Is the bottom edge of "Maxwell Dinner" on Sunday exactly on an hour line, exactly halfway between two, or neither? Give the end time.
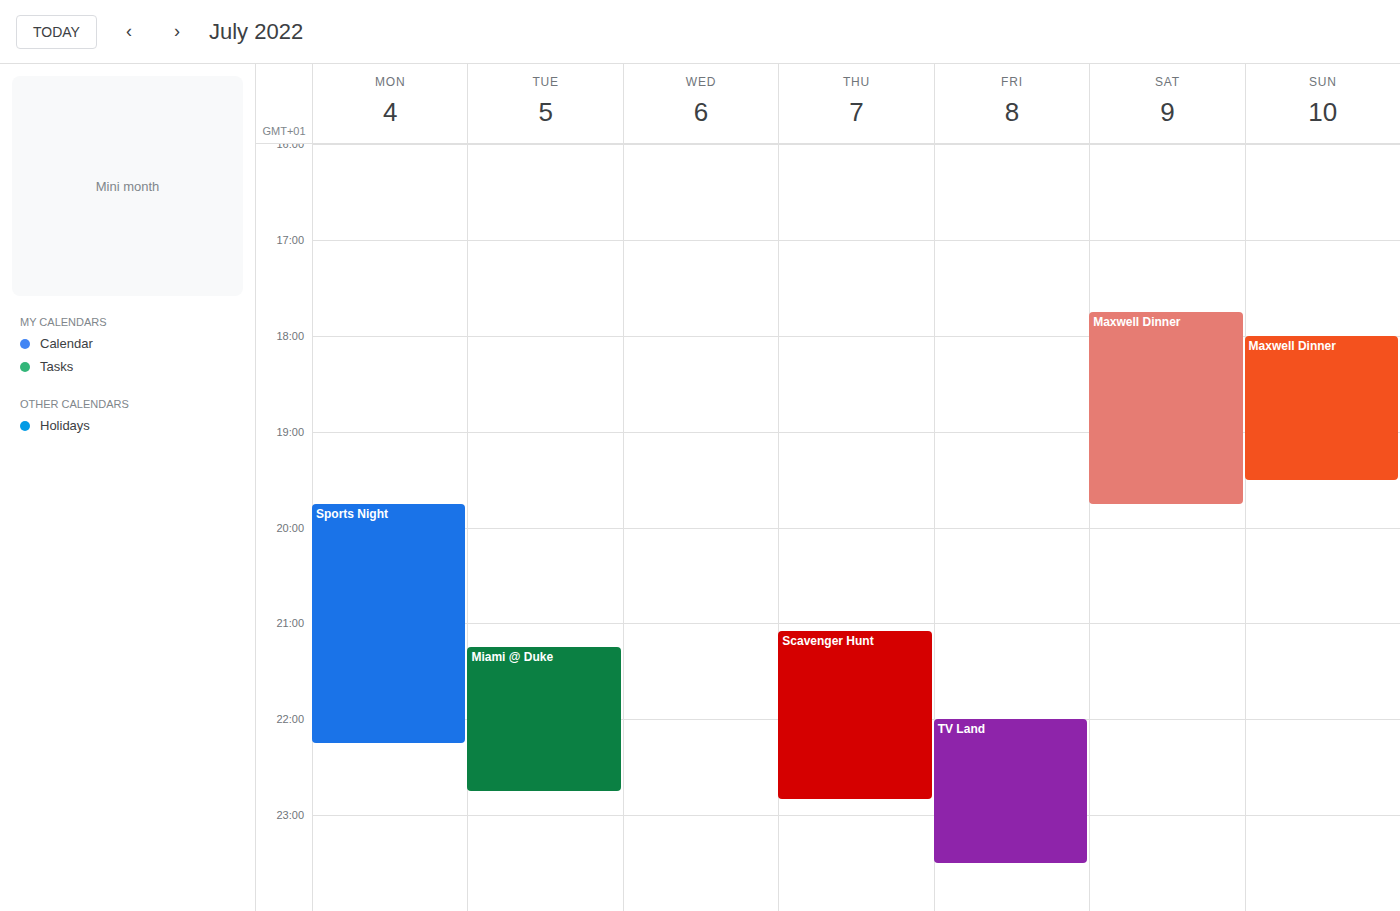
7:30 PM -- halfway between the 7 PM and 8 PM lines.